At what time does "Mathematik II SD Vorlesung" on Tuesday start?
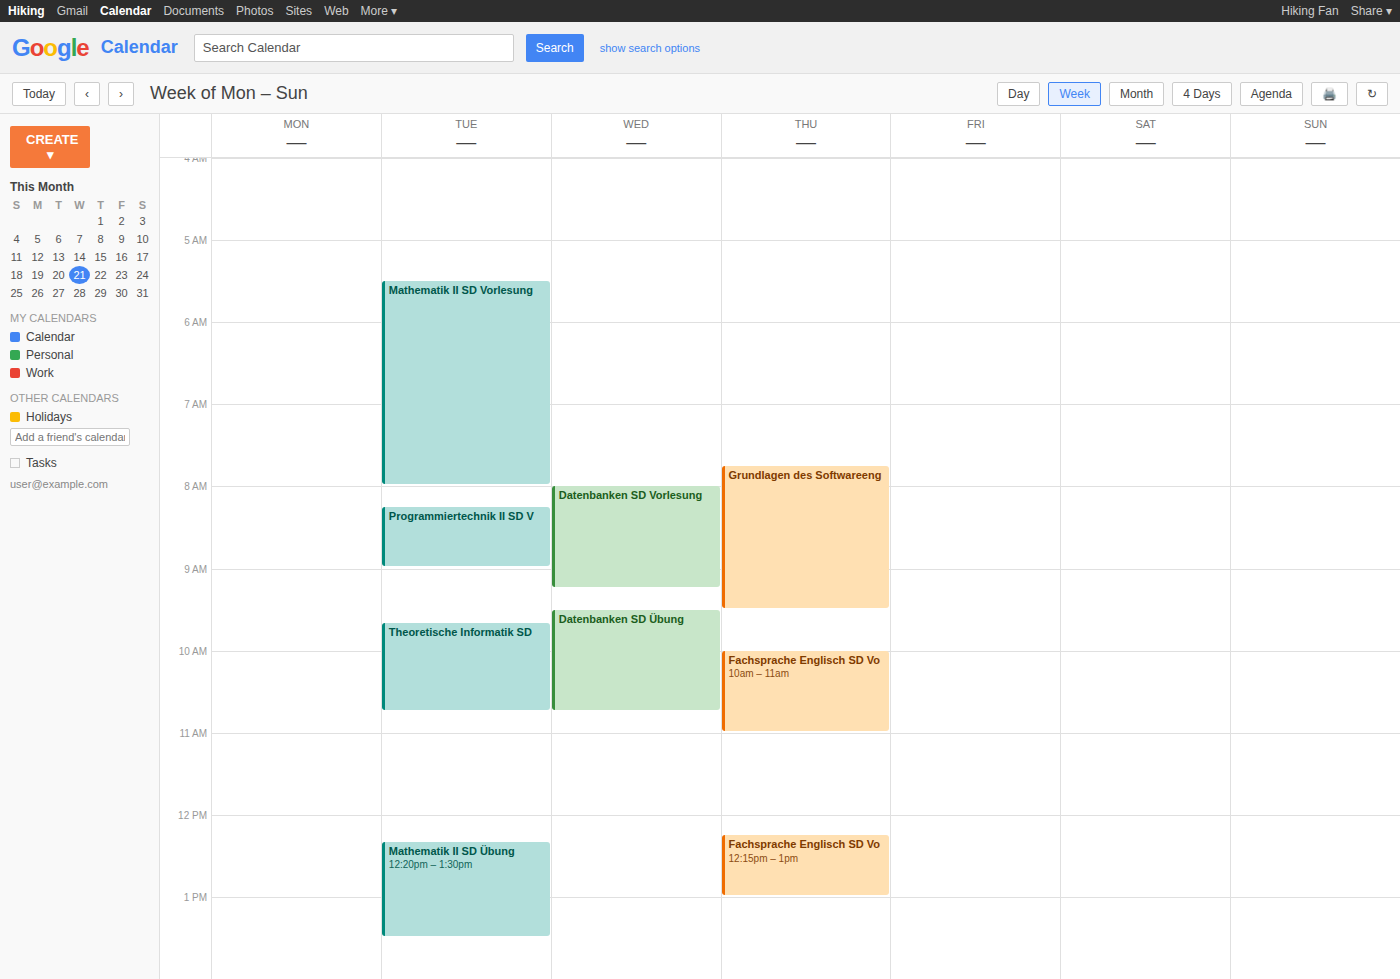
5:30 AM